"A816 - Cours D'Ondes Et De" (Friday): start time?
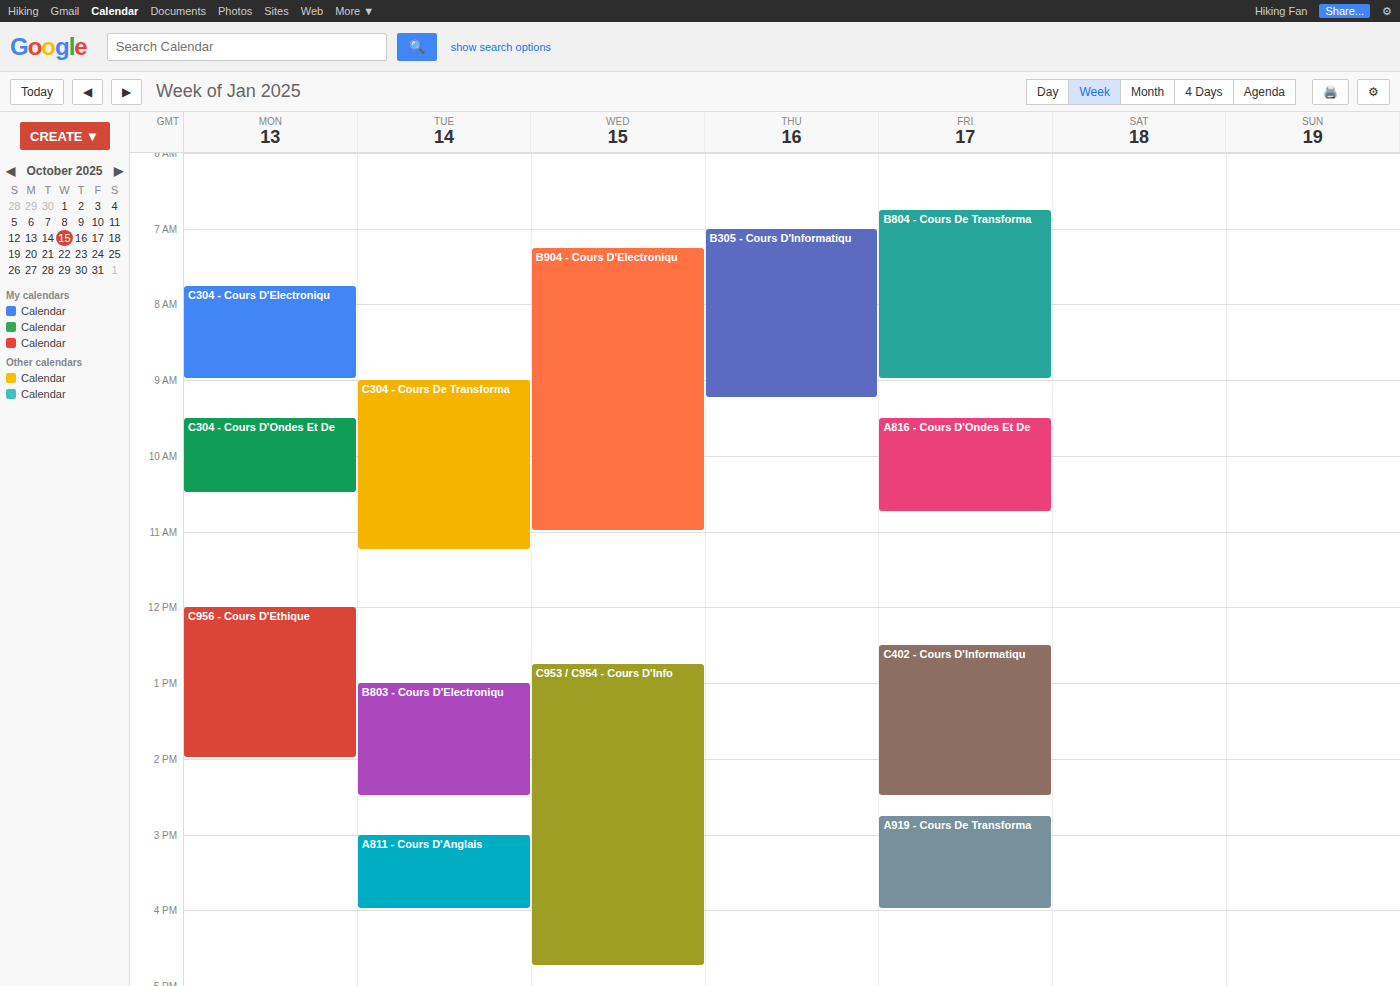
9:30 AM